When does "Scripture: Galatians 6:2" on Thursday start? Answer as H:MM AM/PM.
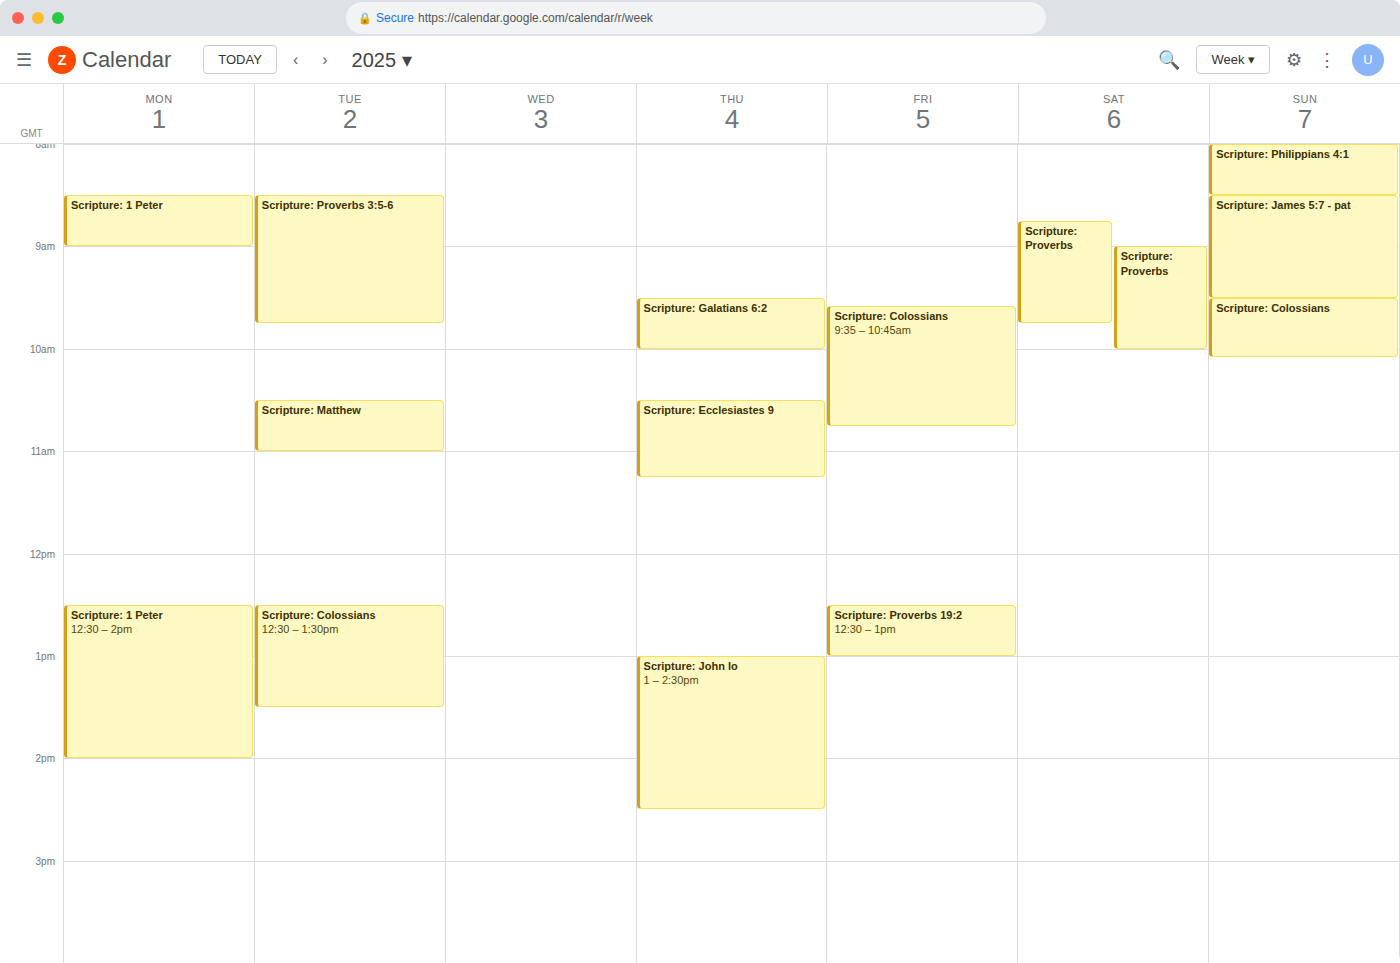
9:30 AM